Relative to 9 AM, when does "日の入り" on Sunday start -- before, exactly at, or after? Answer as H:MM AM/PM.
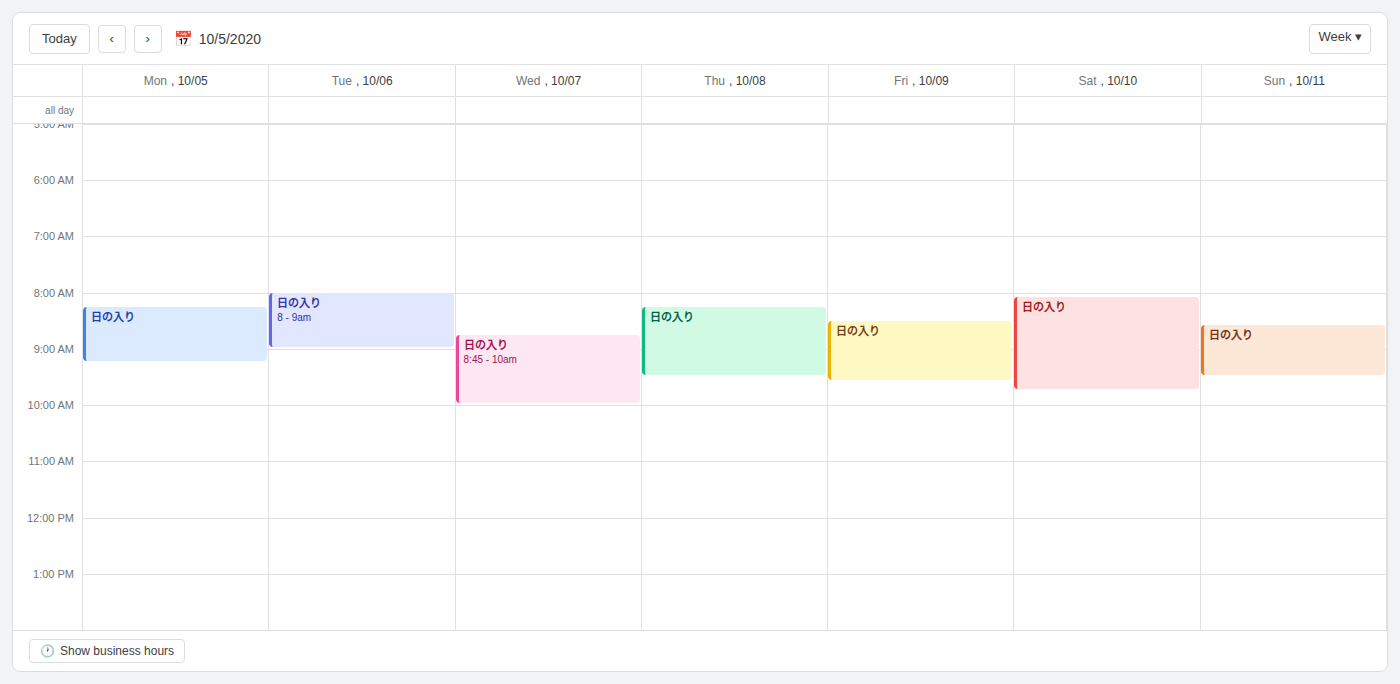
8:35 AM -- before 9 AM, 25 minutes above the 9 AM line.